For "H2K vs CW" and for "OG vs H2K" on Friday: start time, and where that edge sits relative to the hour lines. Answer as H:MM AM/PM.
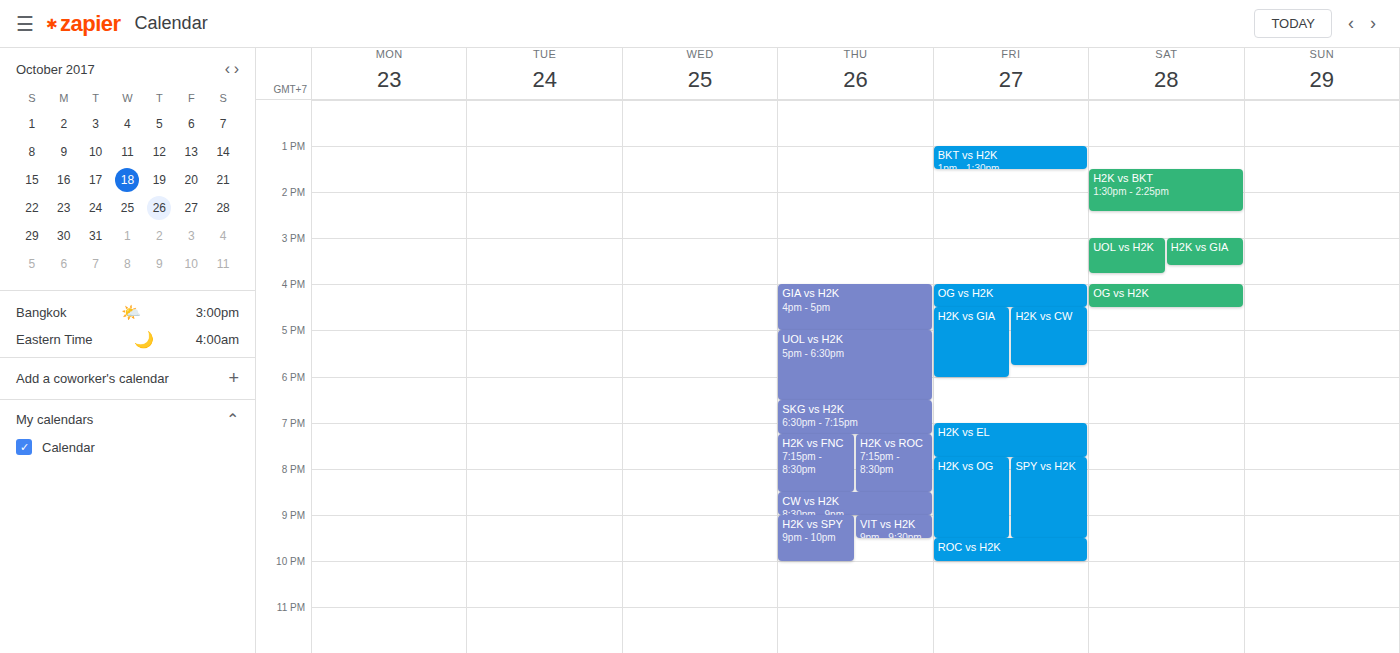
"H2K vs CW": 4:30 PM, halfway between the 4 PM and 5 PM lines. "OG vs H2K": 4:00 PM, exactly on the 4 PM line.